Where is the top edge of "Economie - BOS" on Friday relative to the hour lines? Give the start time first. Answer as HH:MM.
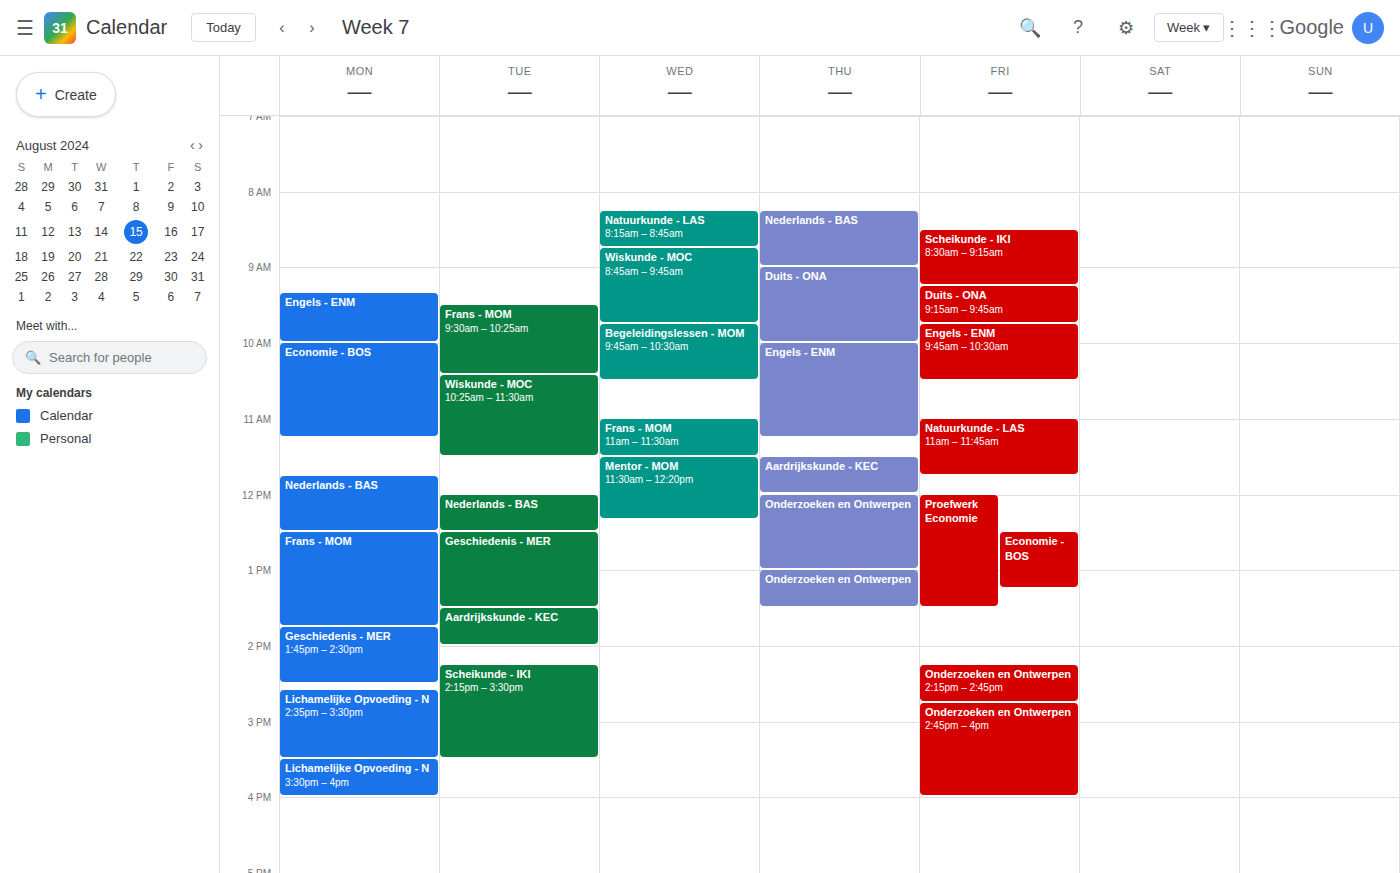
12:30 -- halfway between the 12:00 and 13:00 lines.